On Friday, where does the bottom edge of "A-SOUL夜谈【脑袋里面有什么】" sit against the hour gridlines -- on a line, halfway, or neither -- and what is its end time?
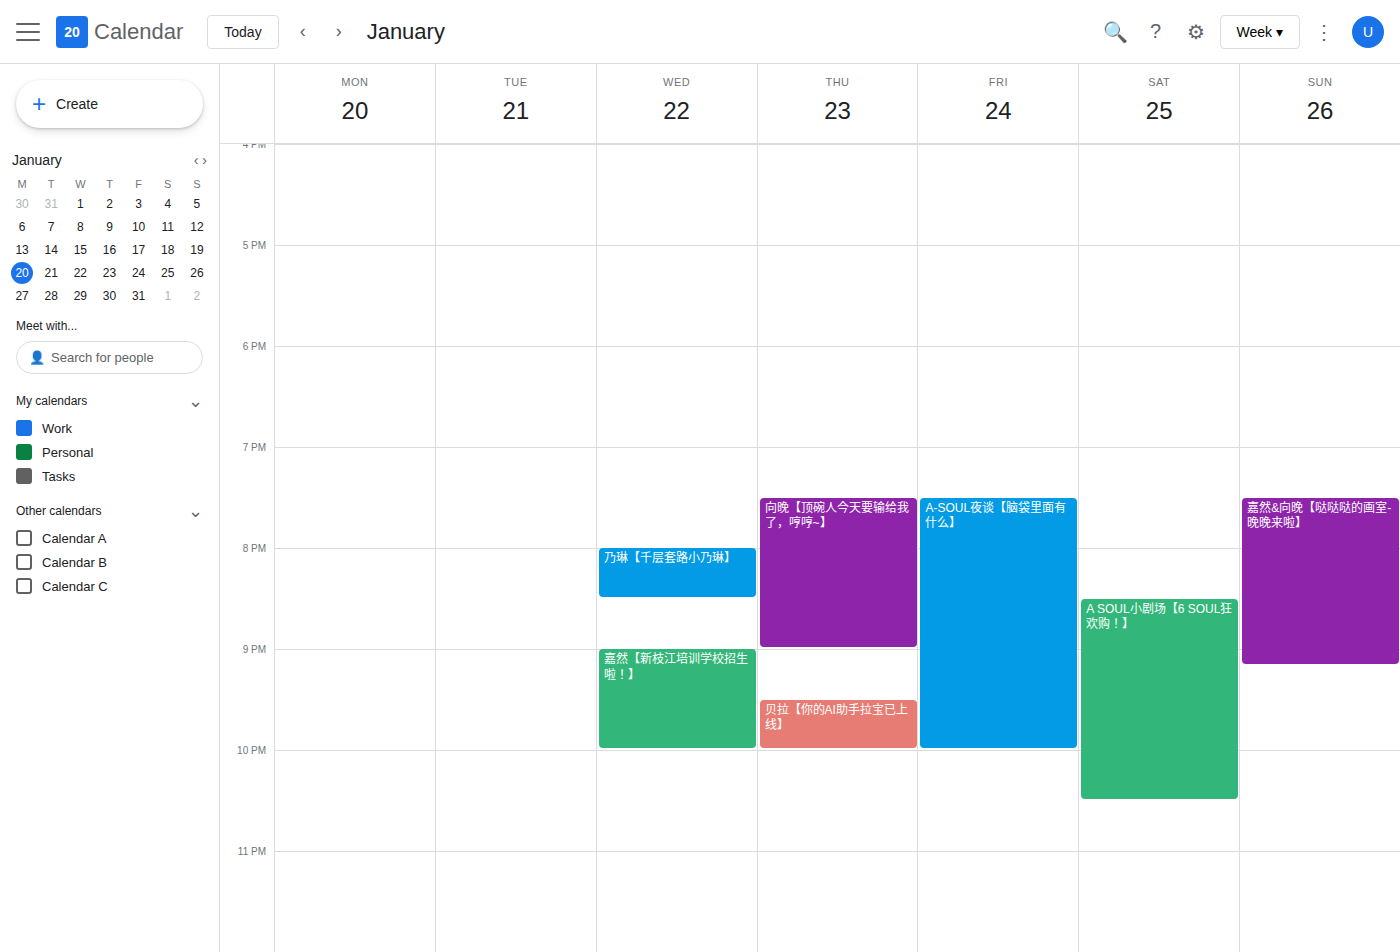
10:00 PM -- exactly on the 10 PM line.